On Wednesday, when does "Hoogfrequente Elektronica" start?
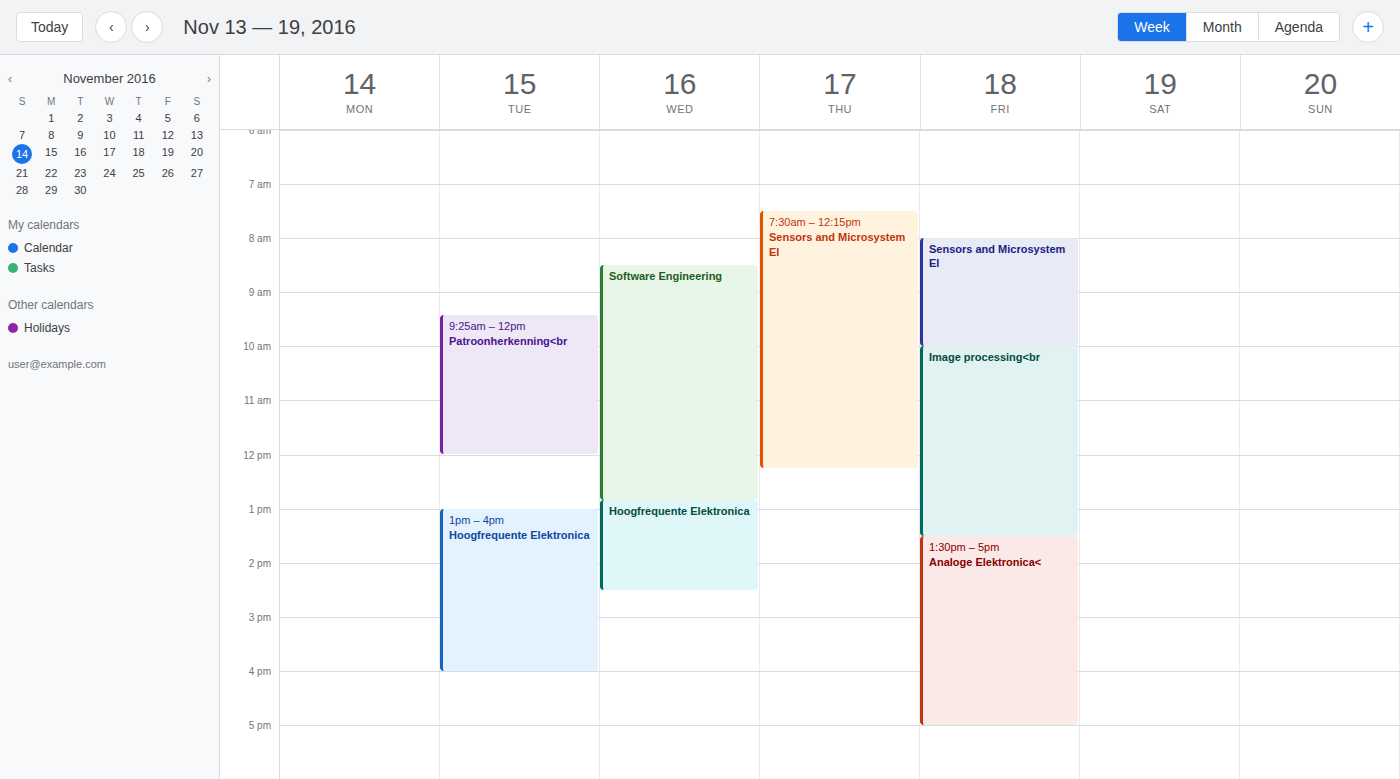
12:50 PM